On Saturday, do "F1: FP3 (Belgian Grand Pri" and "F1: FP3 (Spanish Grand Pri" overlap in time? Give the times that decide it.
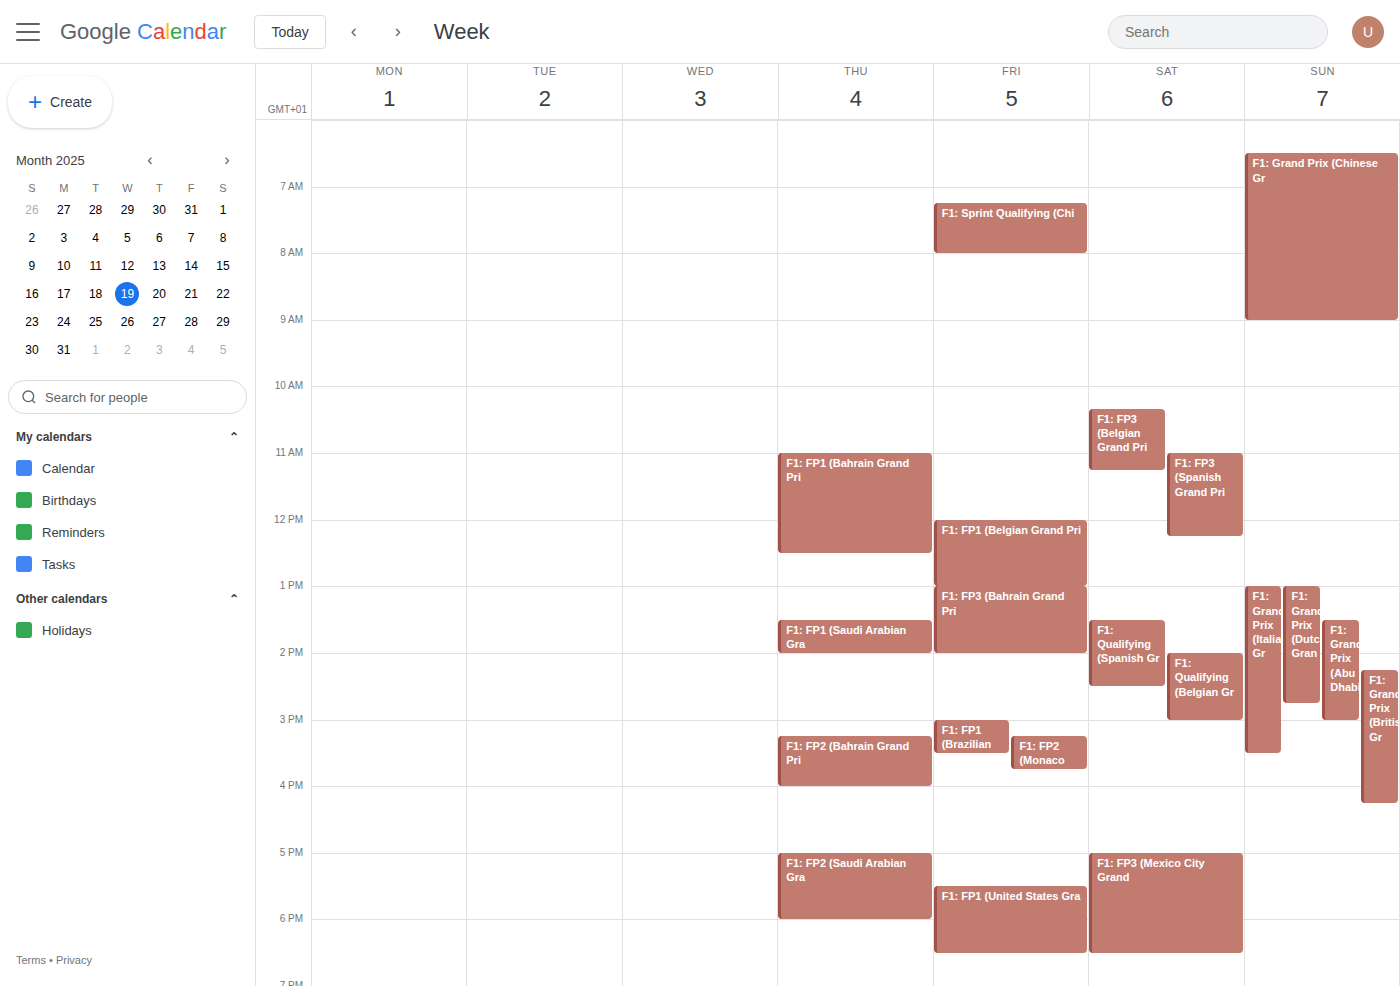
"F1: FP3 (Spanish Grand Pri" starts at 11:00 AM, before "F1: FP3 (Belgian Grand Pri" ends at 11:15 AM -- they overlap.